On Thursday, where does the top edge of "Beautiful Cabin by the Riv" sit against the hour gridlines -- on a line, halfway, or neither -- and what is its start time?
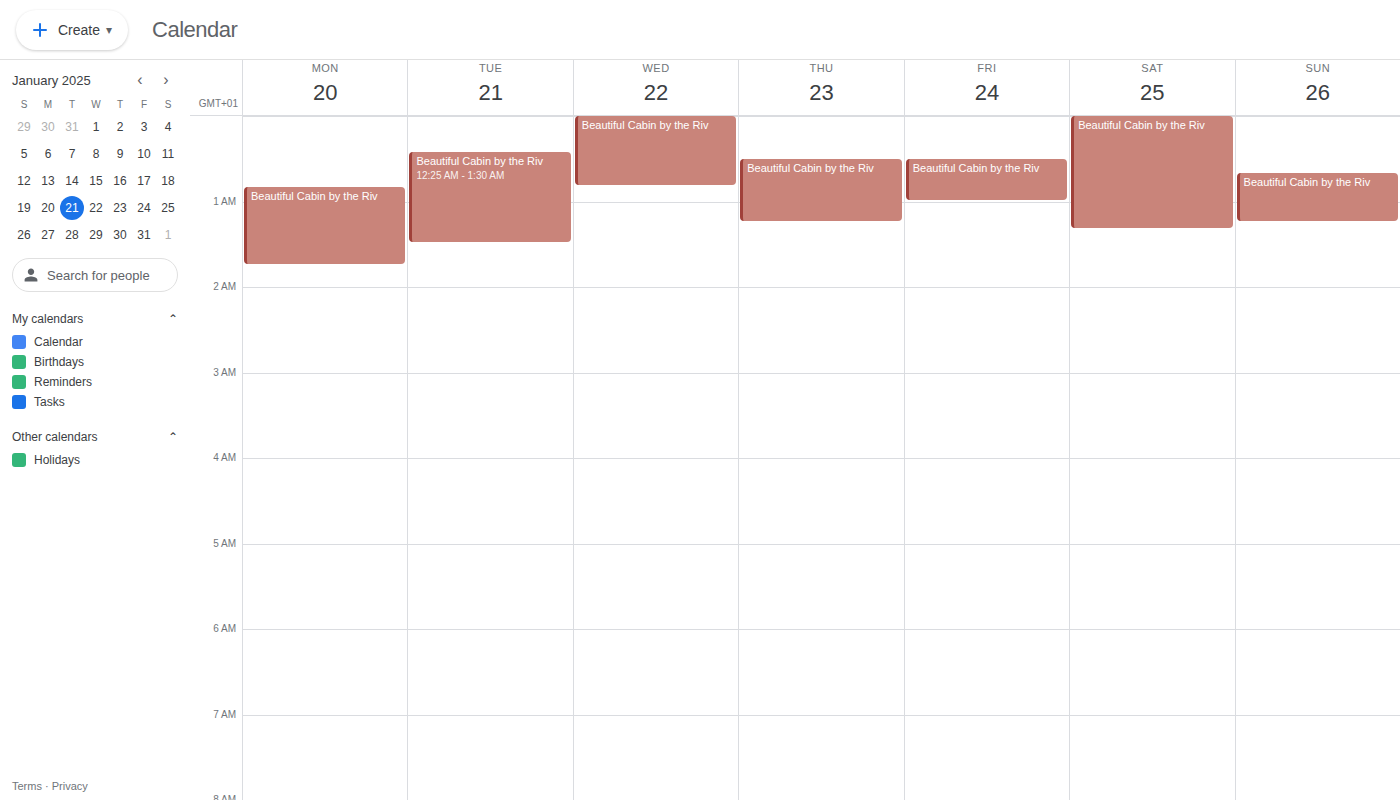
00:30 -- halfway between the 00:00 and 01:00 lines.